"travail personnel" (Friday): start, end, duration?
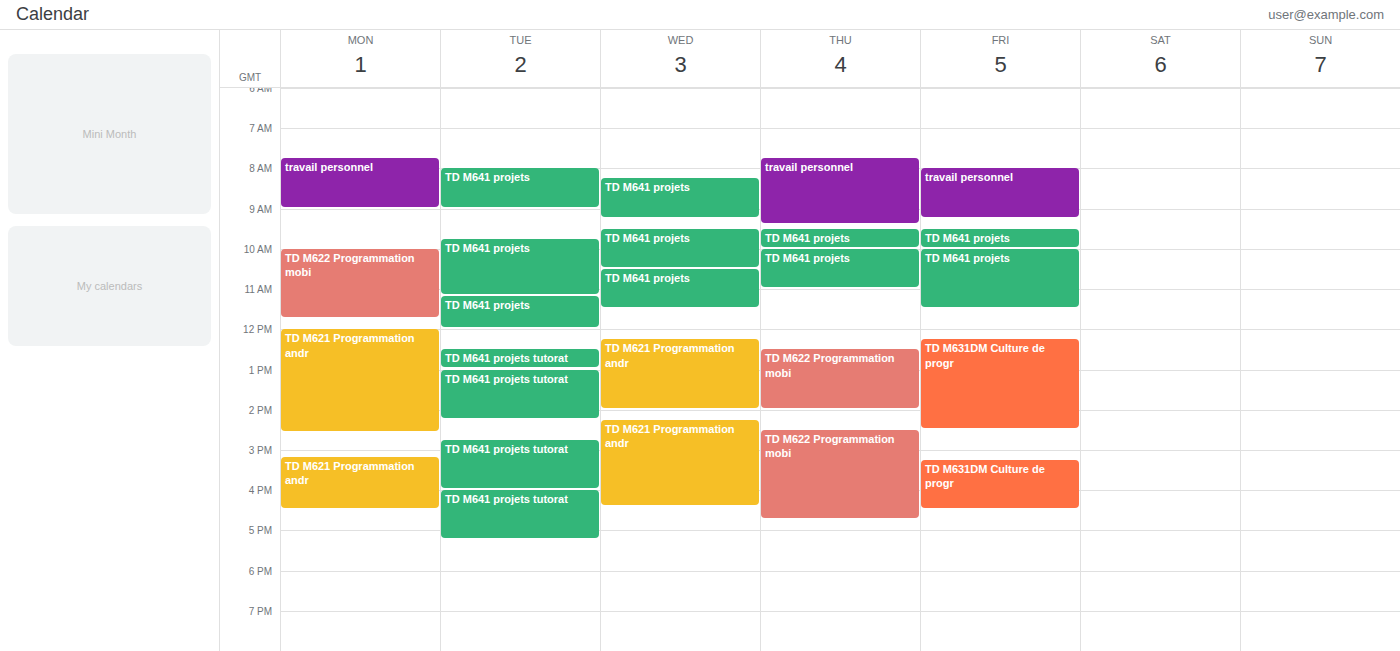
8:00 AM to 9:15 AM, 1 hour 15 minutes